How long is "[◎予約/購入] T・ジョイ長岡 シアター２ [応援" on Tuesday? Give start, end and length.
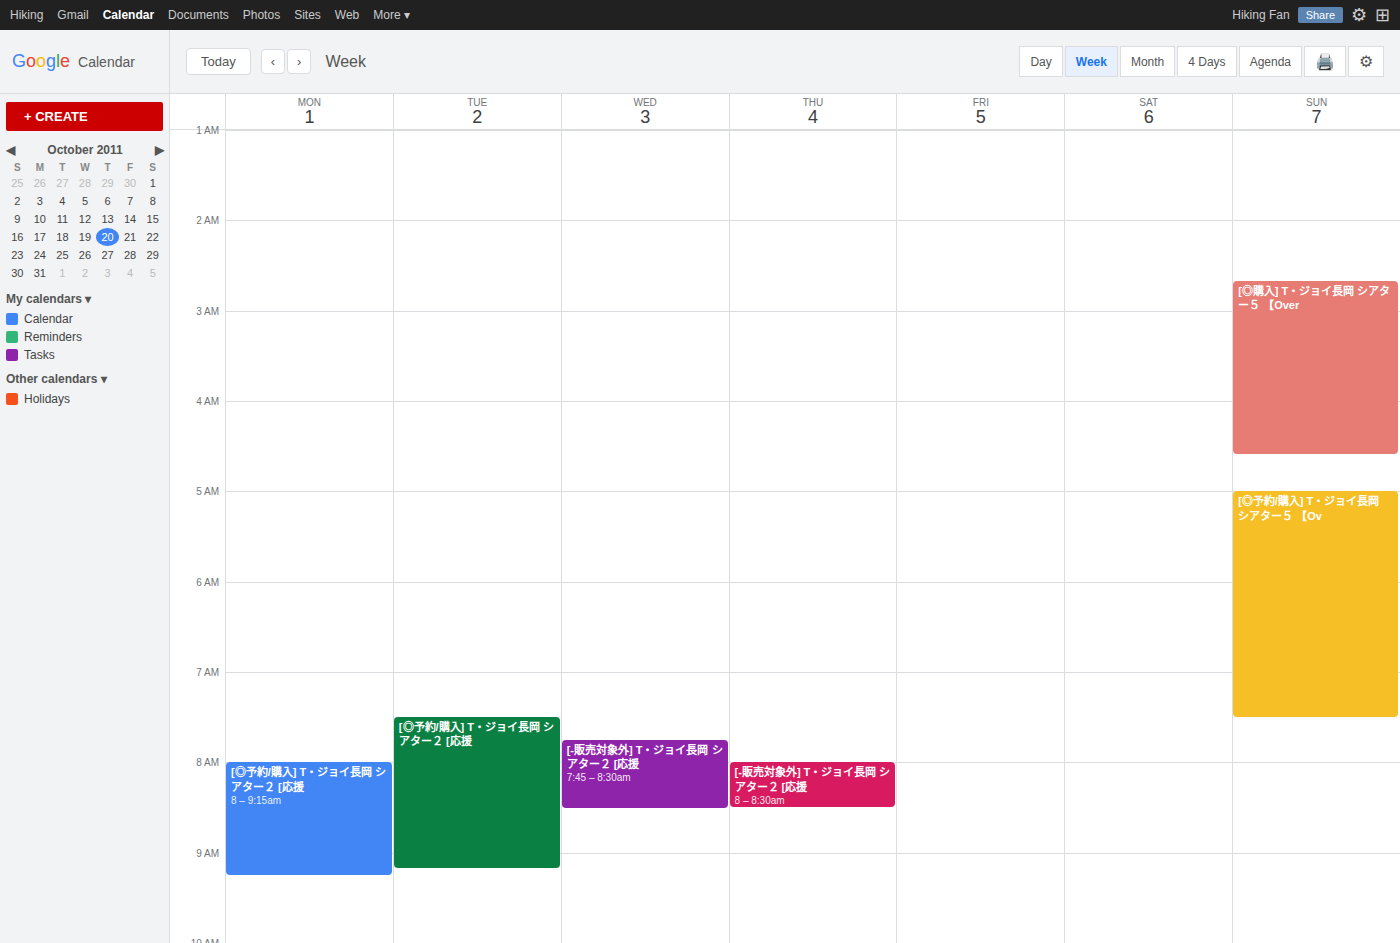
7:30 AM to 9:10 AM, 1 hour 40 minutes